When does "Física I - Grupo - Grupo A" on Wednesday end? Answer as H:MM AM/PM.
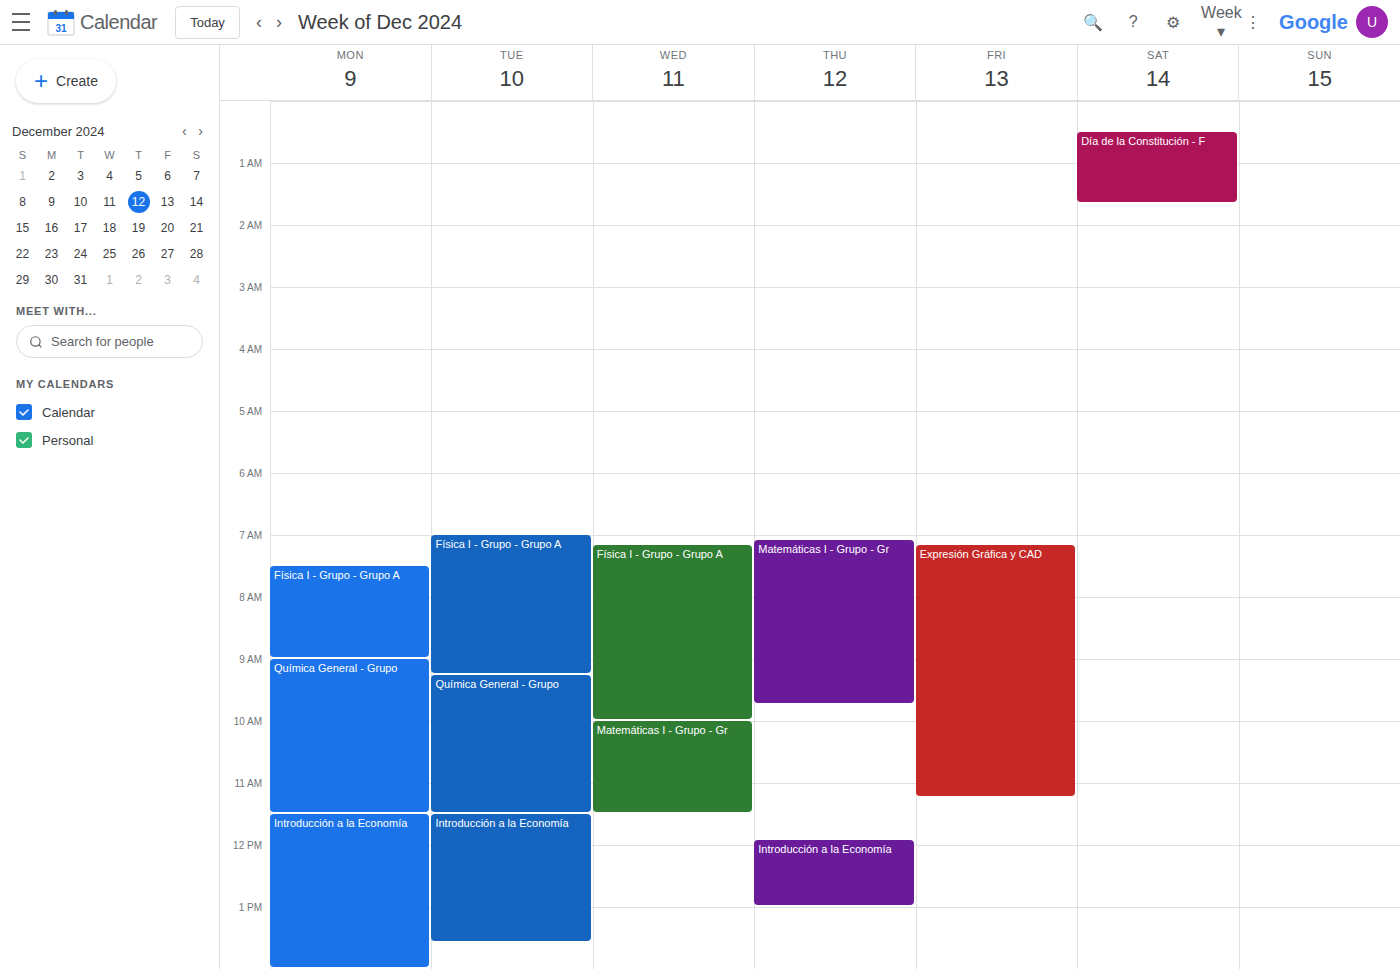
10:00 AM